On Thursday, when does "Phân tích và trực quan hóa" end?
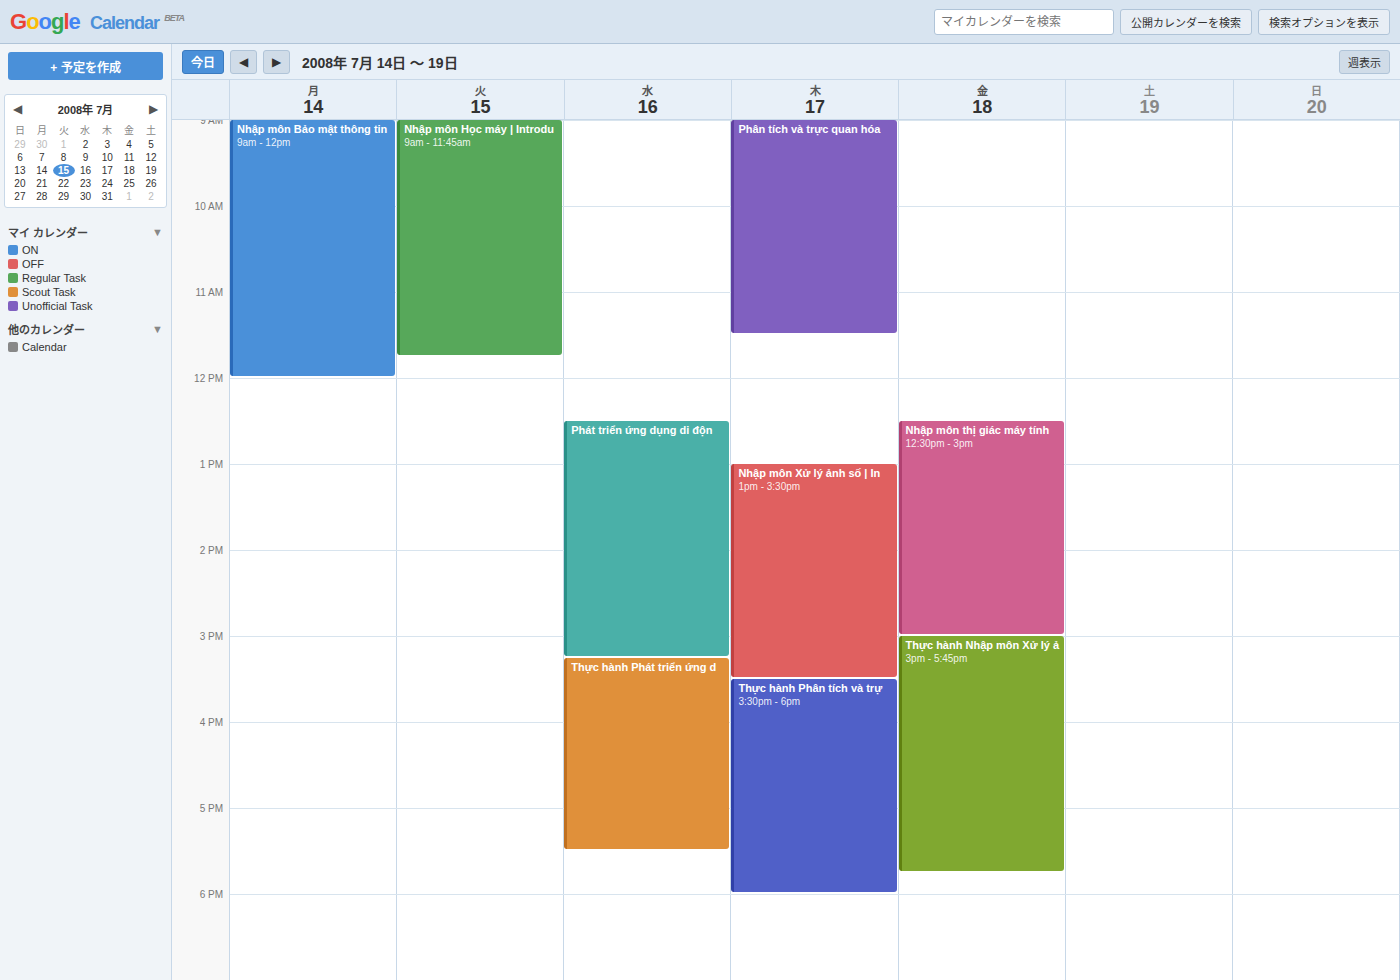
11:30 AM